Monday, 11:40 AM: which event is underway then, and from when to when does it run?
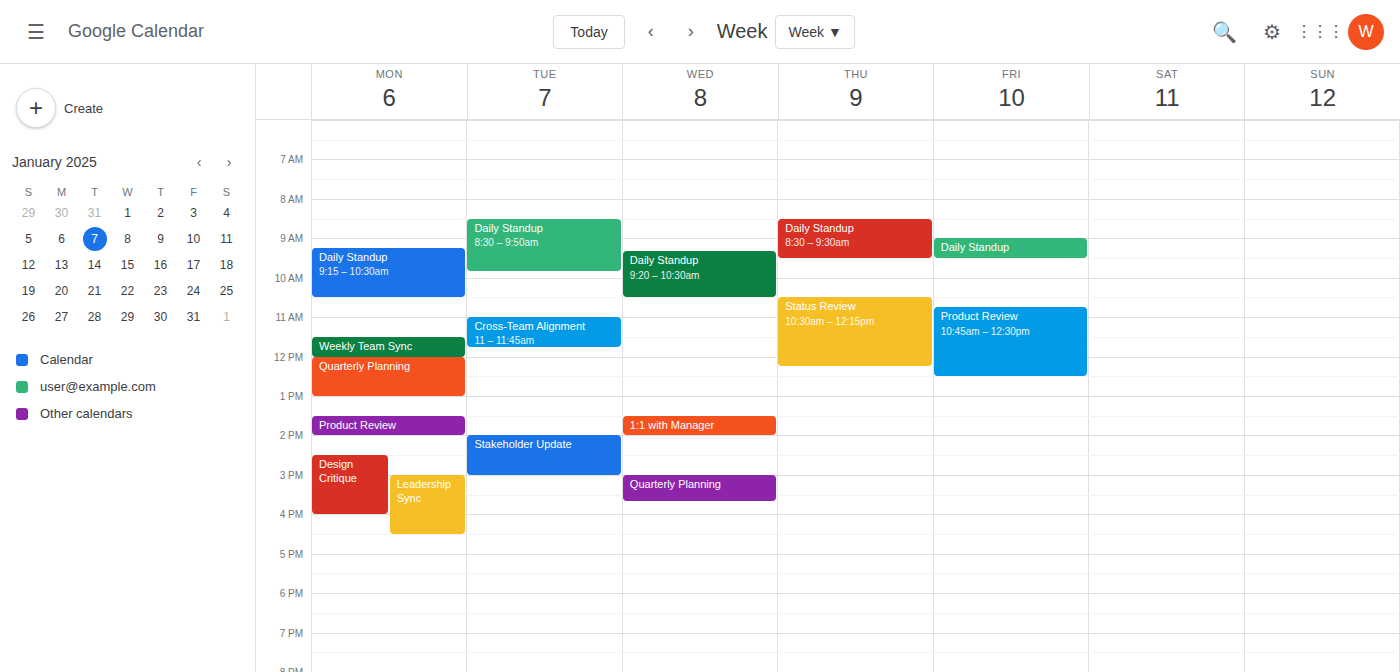
"Weekly Team Sync", 11:30 AM to 12:00 PM